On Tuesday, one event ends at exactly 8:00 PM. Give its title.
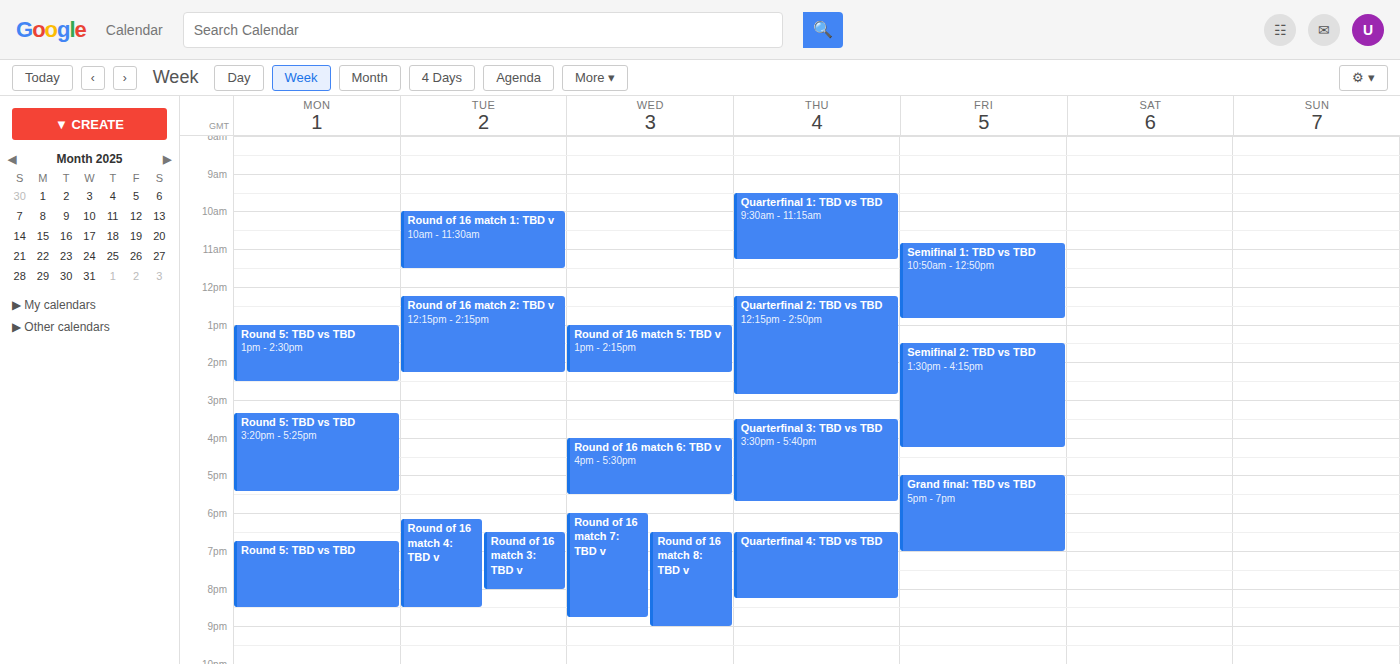
"Round of 16 match 3: TBD v"